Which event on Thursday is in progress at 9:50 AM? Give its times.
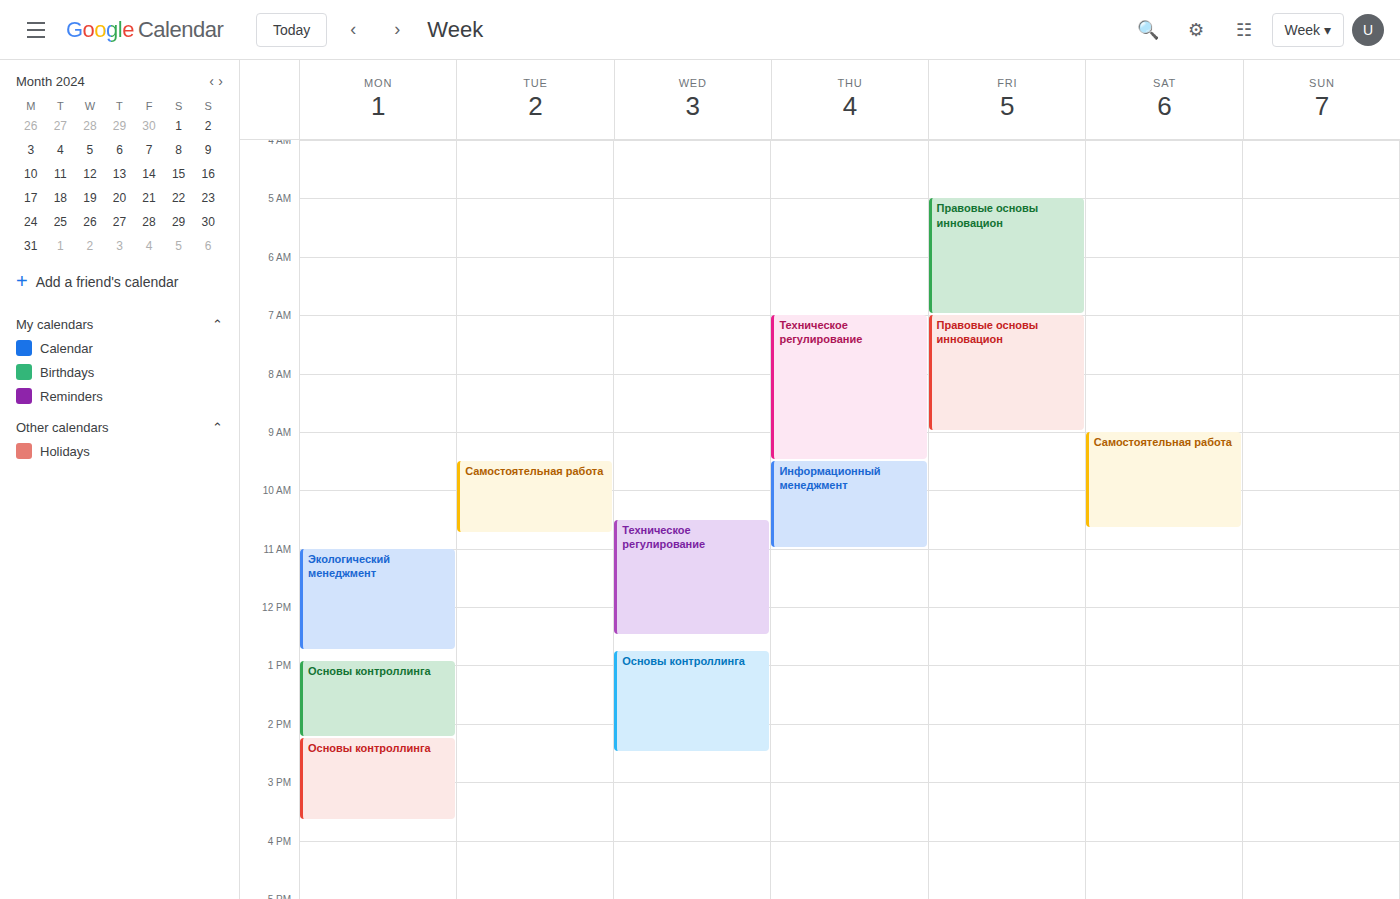
"Информационный менеджмент", 9:30 AM to 11:00 AM